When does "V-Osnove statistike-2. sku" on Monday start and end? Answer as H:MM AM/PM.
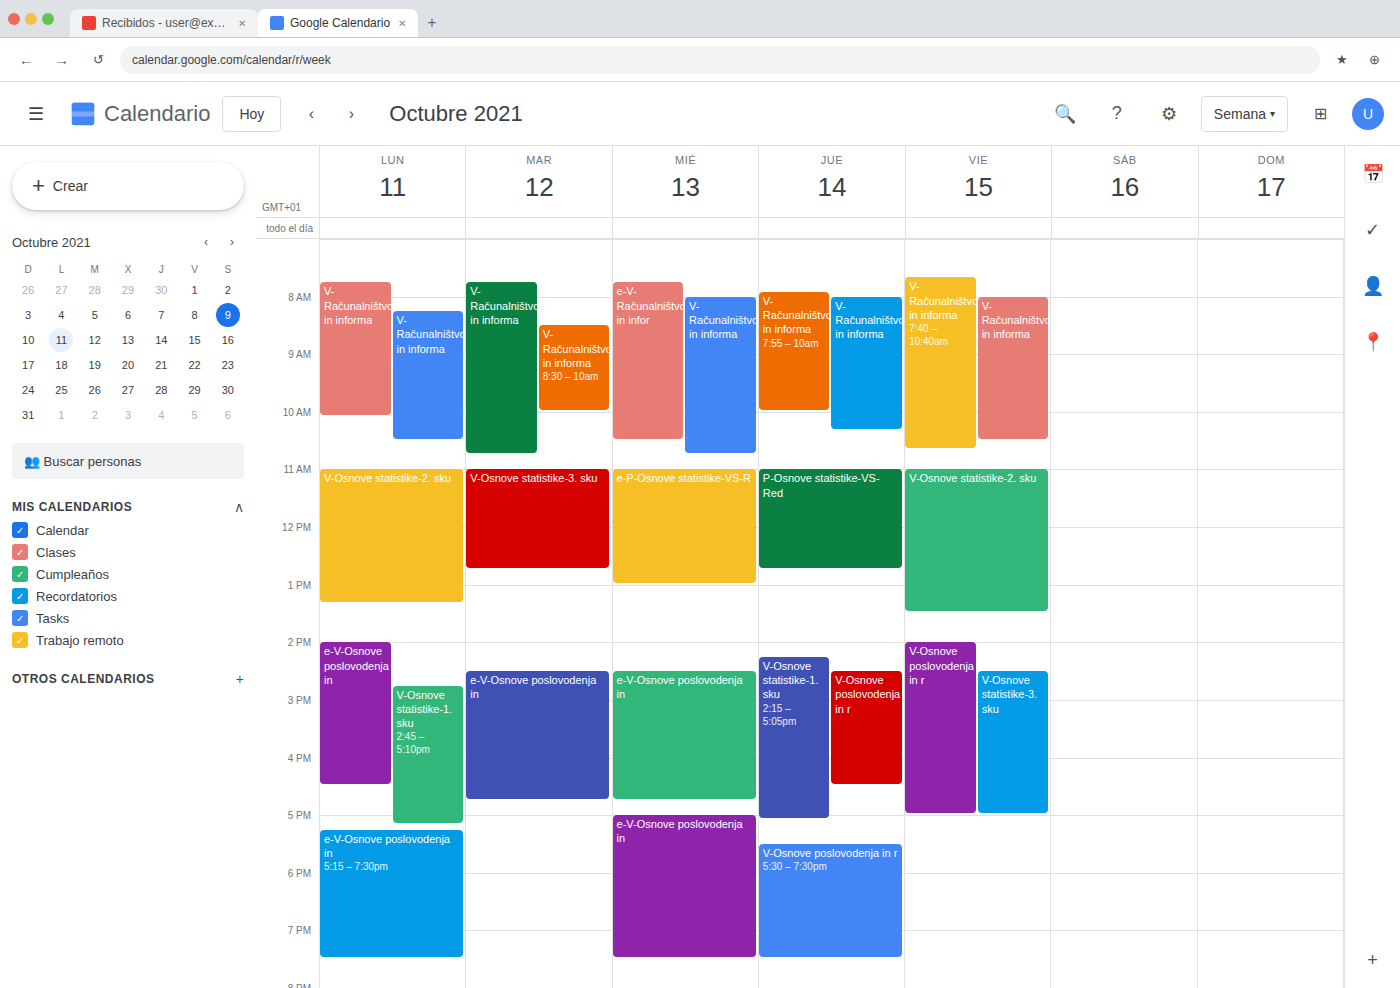
11:00 AM to 1:20 PM